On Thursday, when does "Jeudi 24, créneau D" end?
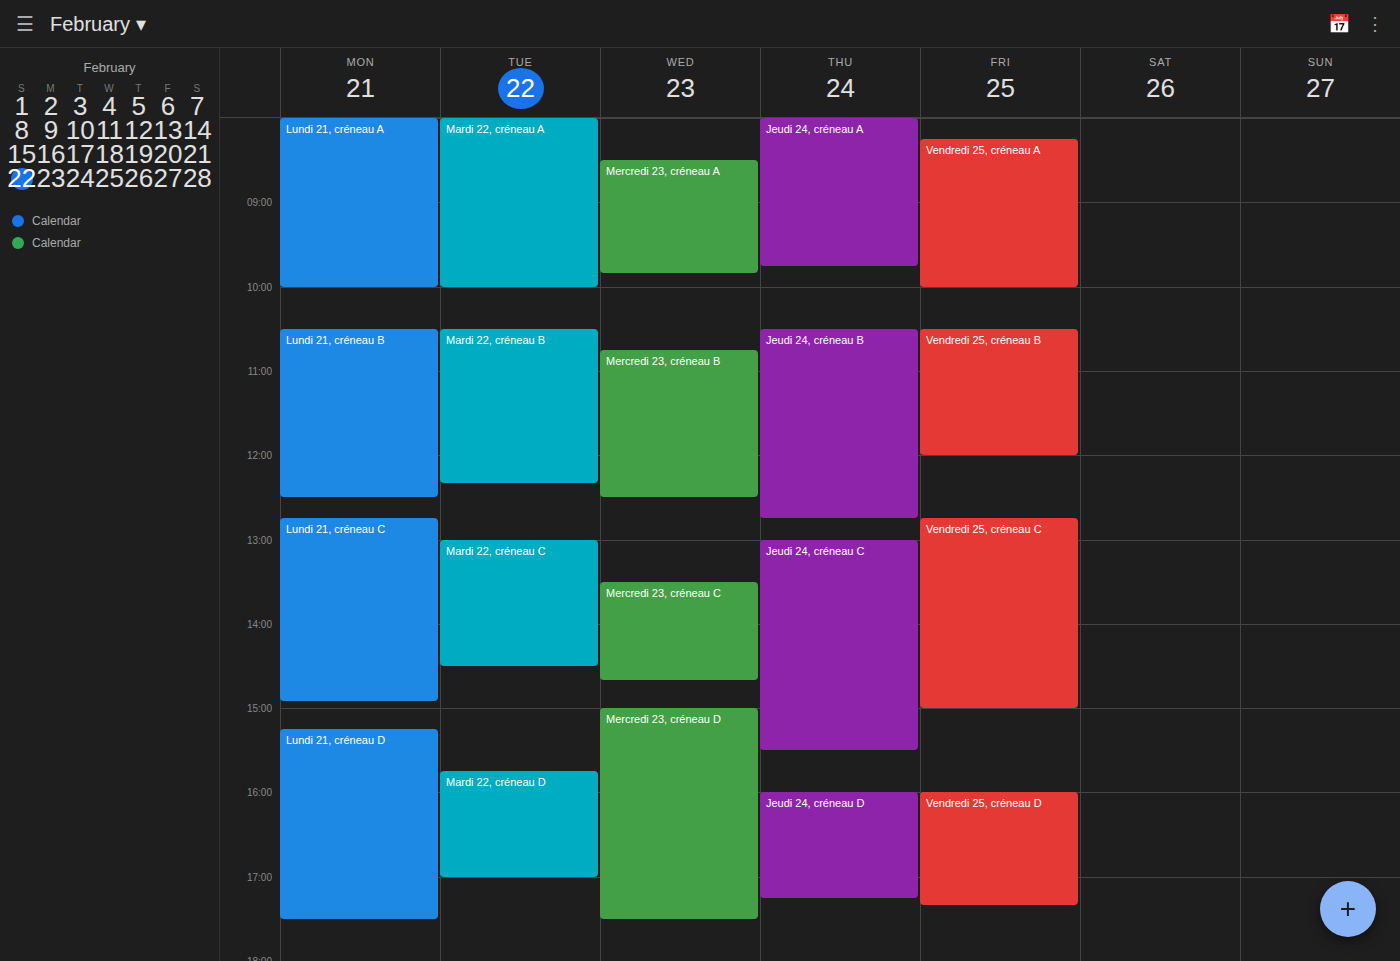
5:15 PM